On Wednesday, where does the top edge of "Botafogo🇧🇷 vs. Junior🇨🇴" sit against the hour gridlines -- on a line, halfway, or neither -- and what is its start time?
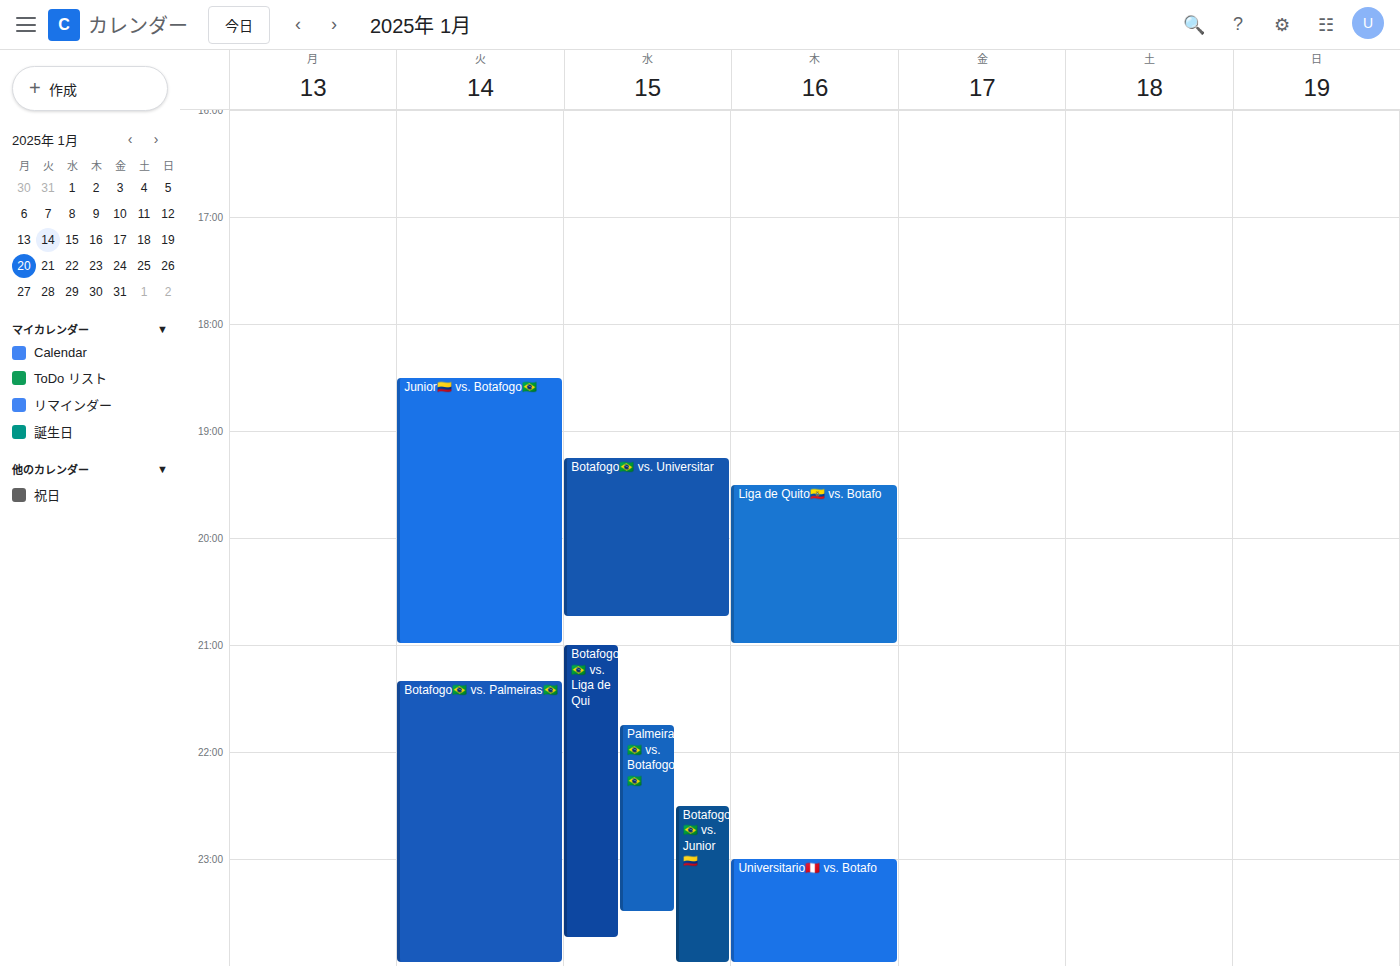
22:30 -- halfway between the 22:00 and 23:00 lines.